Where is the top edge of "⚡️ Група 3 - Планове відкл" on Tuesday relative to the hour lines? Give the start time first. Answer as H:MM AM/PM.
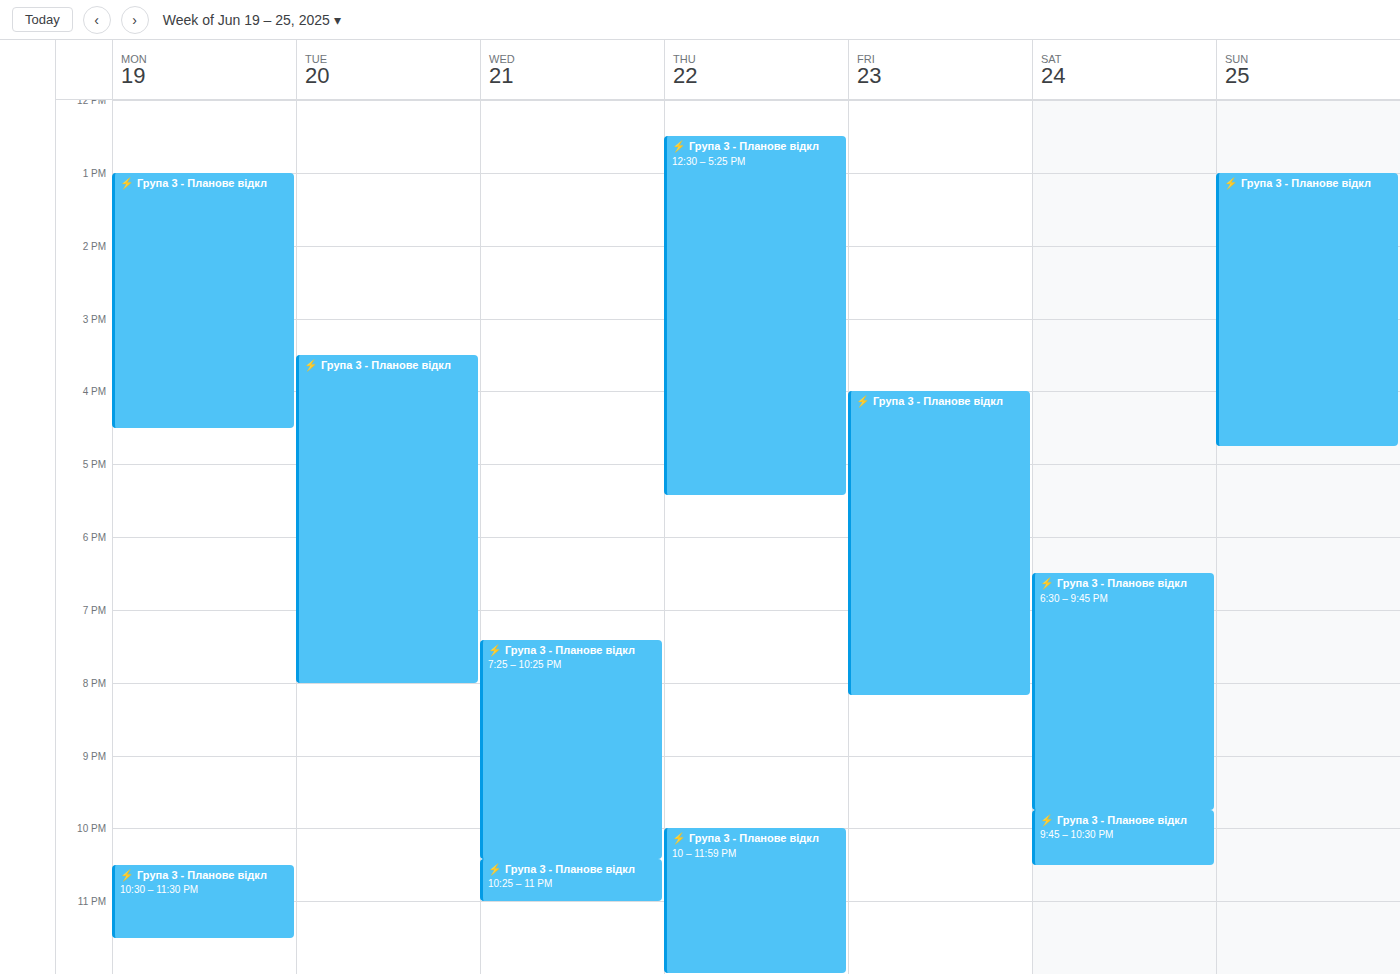
3:30 PM -- halfway between the 3 PM and 4 PM lines.